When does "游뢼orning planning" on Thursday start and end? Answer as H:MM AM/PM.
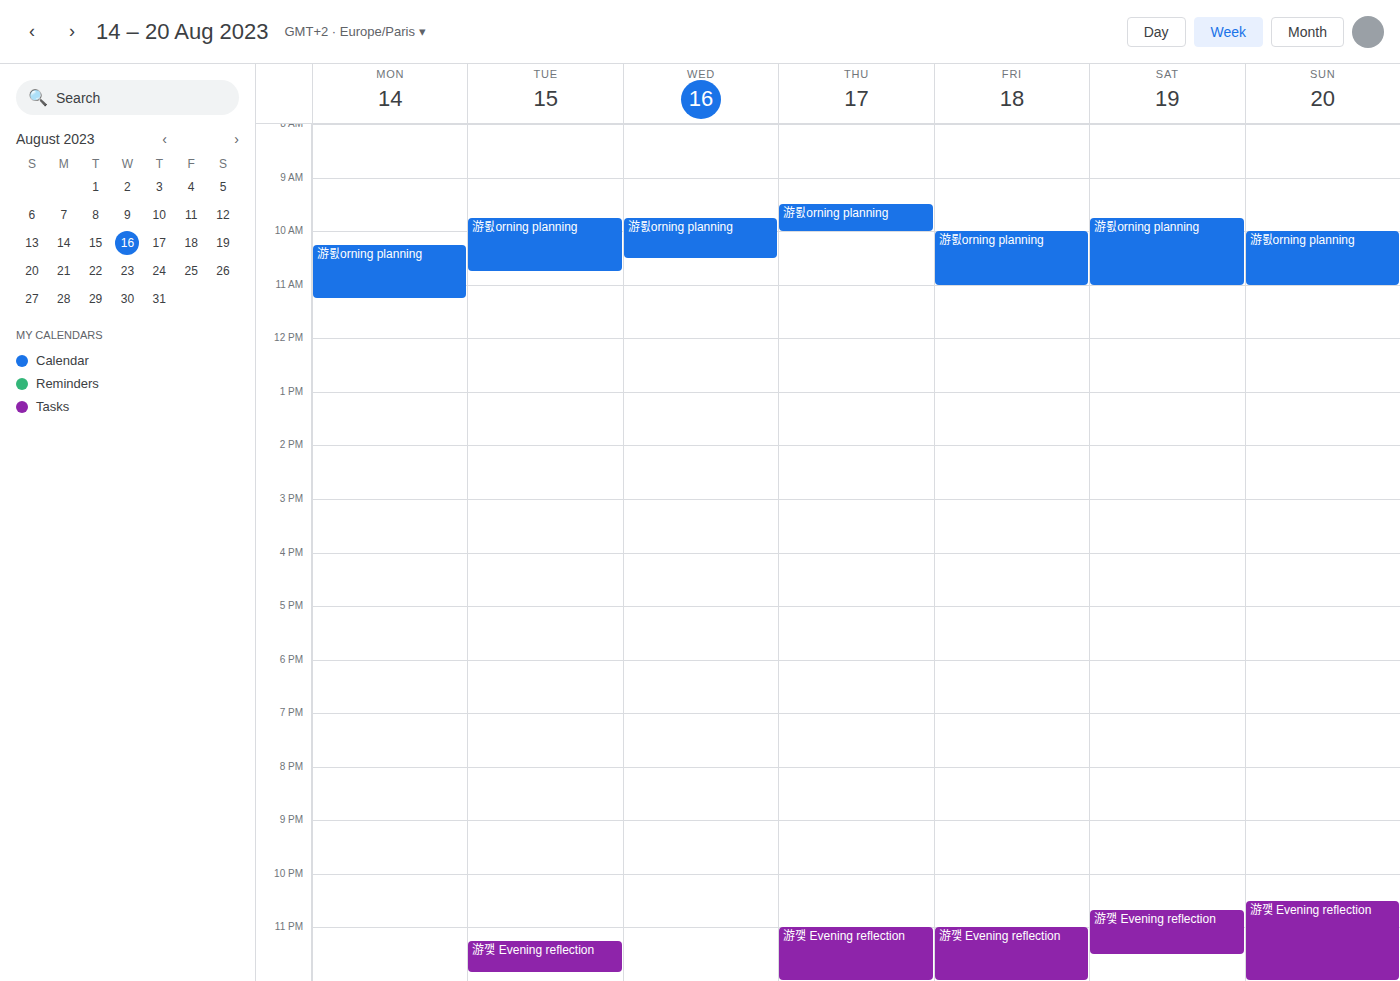
9:30 AM to 10:00 AM